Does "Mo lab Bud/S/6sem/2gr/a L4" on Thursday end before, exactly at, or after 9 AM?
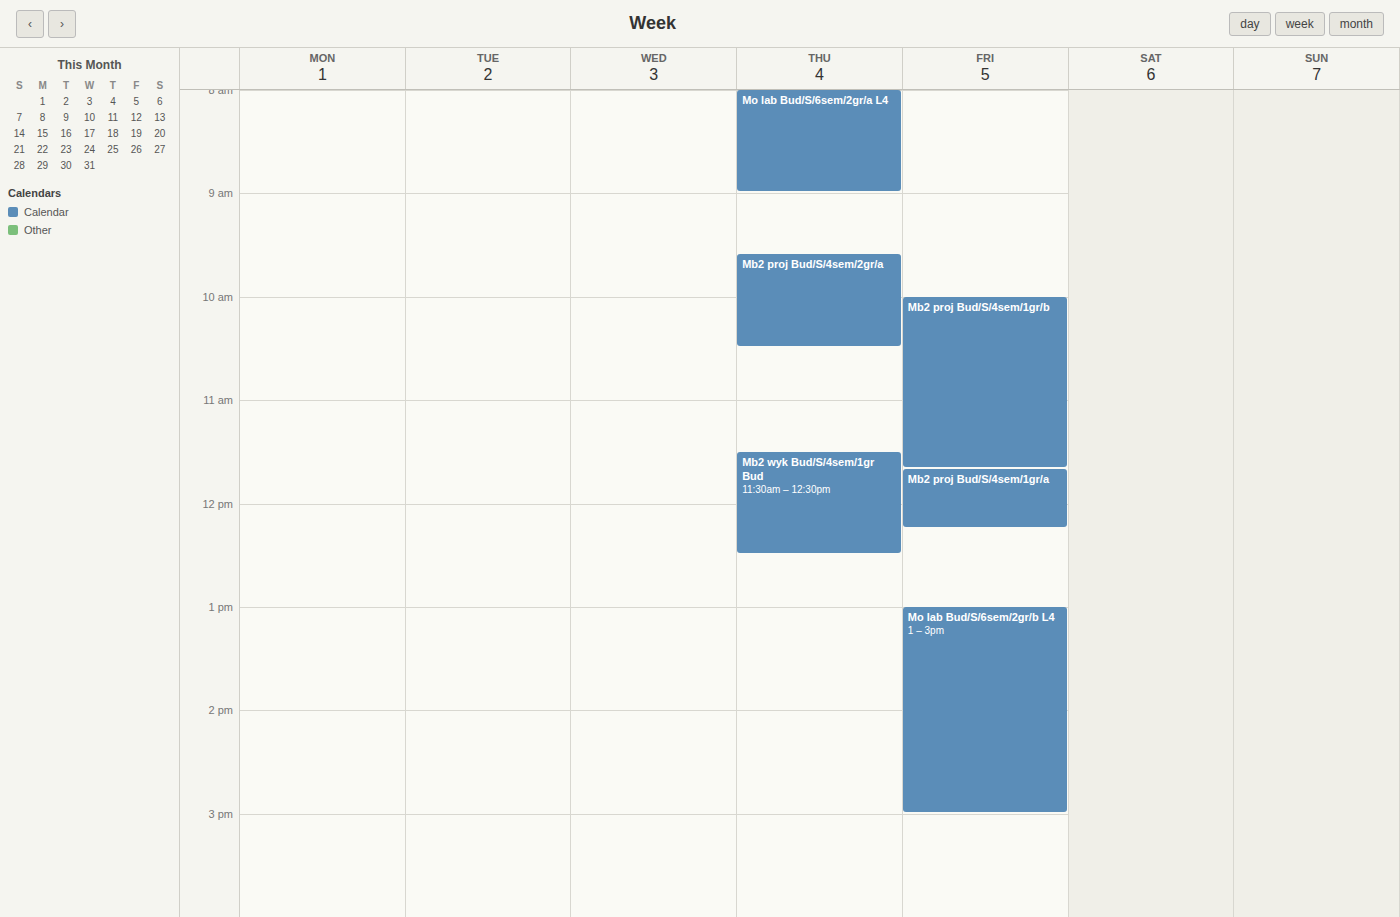
9:00 AM -- exactly at 9 AM, on the 9 AM line.